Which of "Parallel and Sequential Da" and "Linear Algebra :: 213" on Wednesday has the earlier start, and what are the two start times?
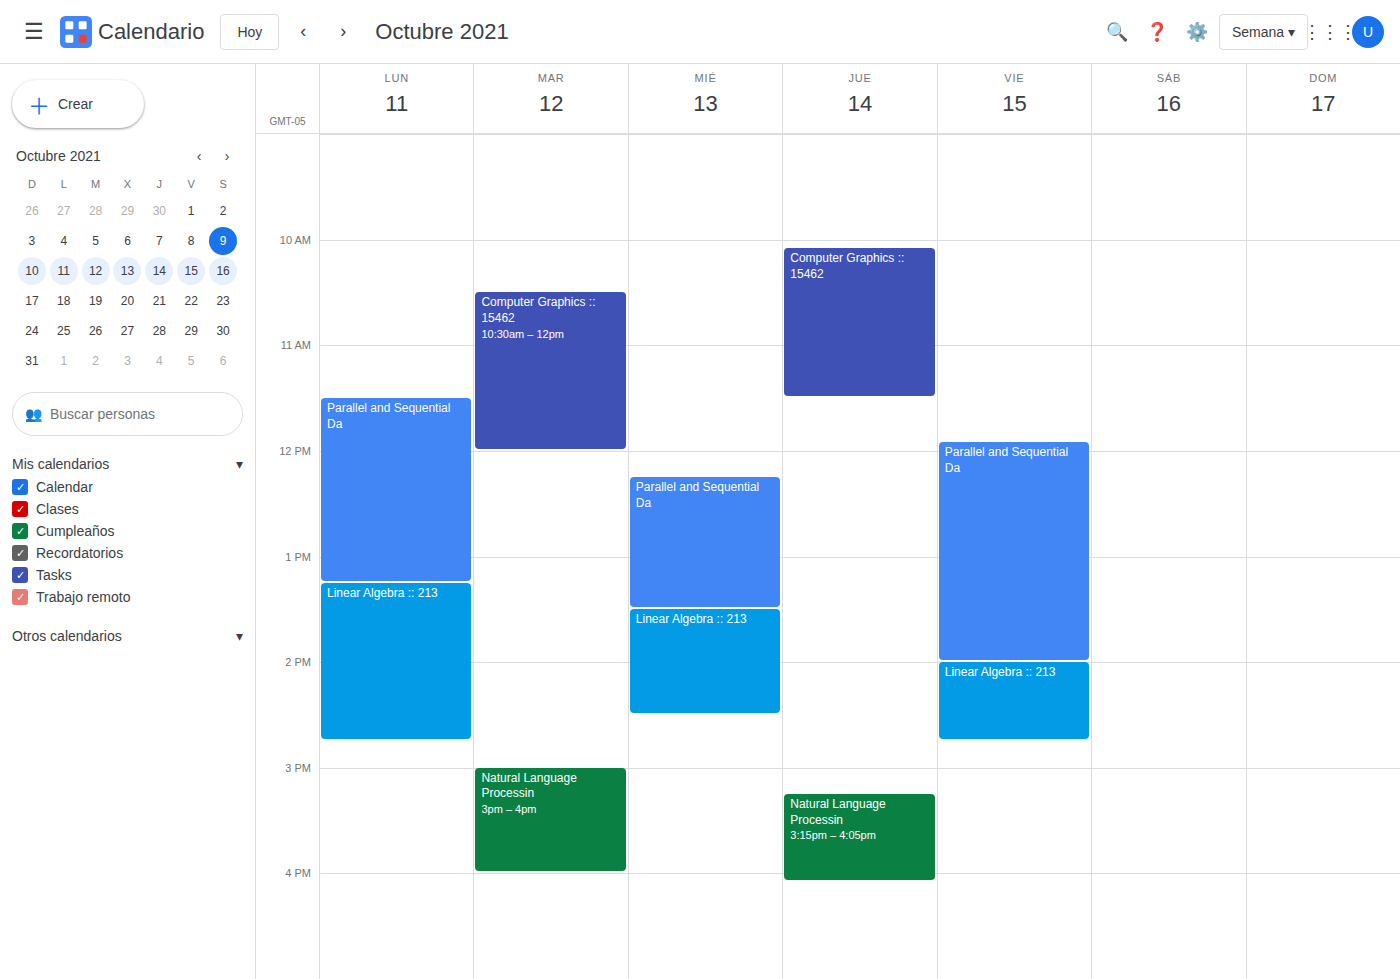
"Parallel and Sequential Da" 12:15 PM; "Linear Algebra :: 213" 1:30 PM.